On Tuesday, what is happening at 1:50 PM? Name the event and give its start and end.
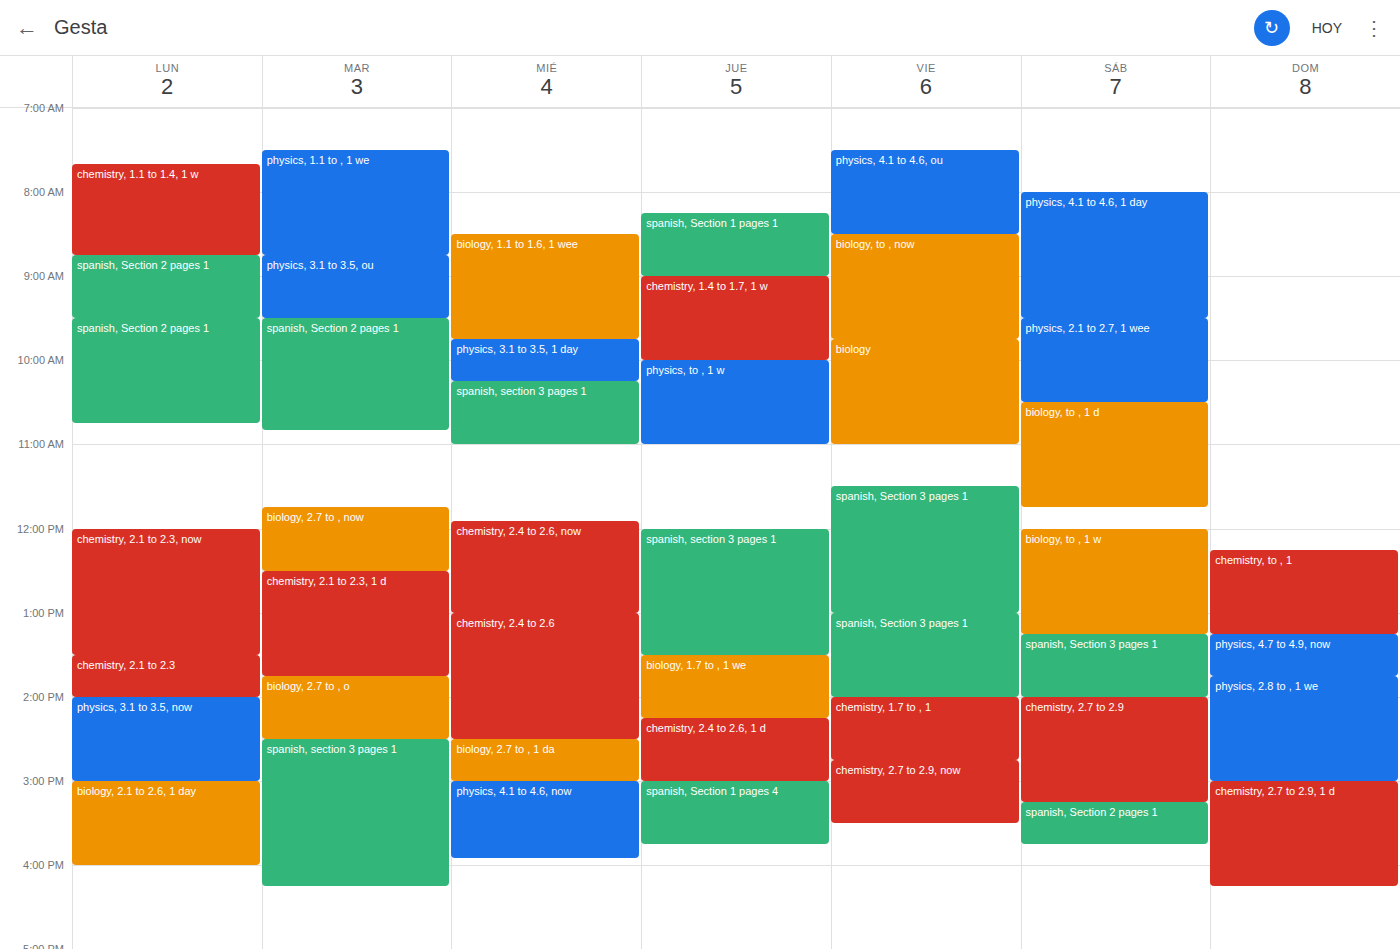
"biology, 2.7 to , o", 1:45 PM to 2:30 PM